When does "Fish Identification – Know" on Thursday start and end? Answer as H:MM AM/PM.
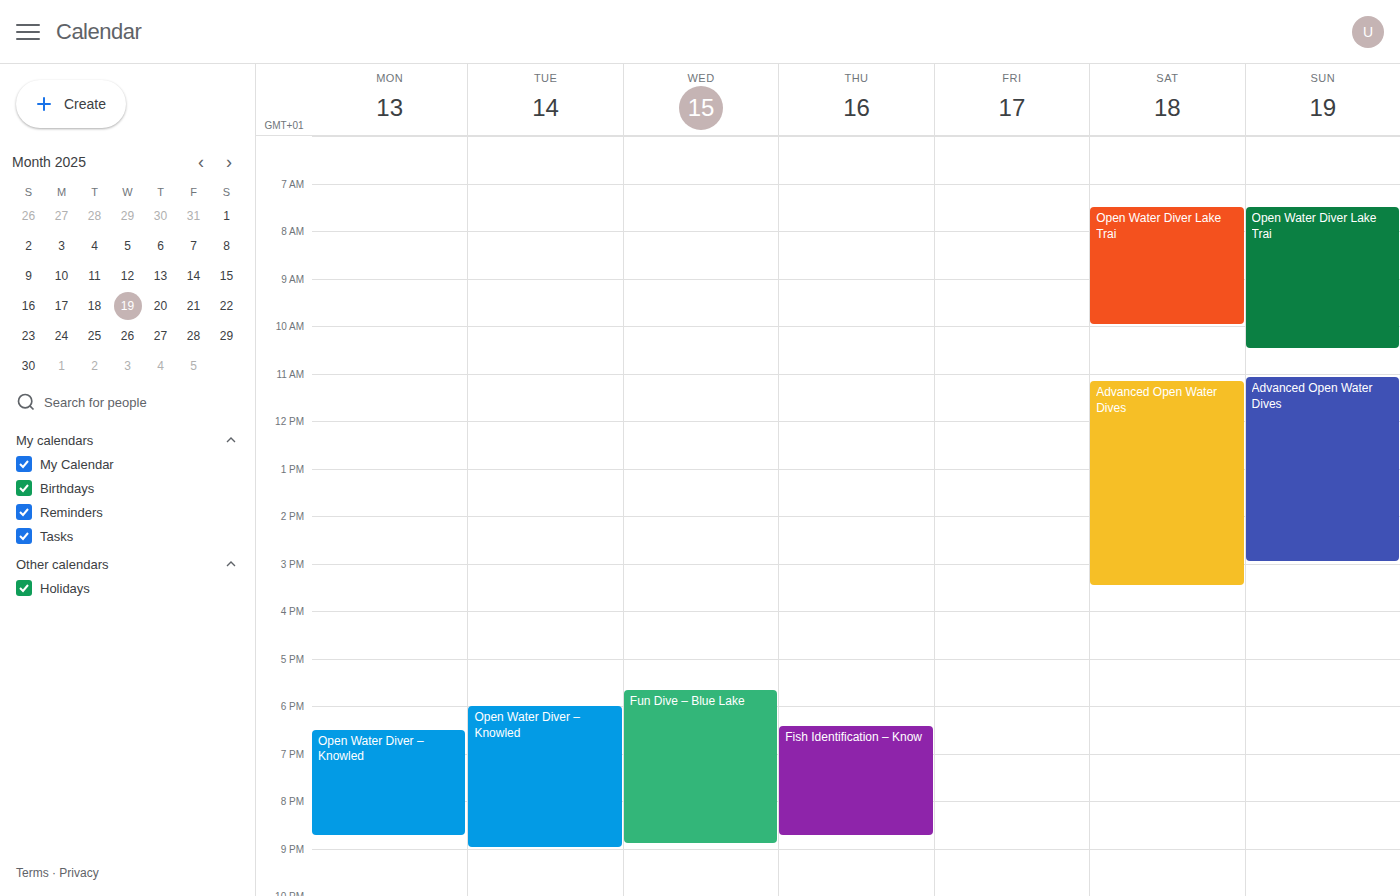
6:25 PM to 8:45 PM